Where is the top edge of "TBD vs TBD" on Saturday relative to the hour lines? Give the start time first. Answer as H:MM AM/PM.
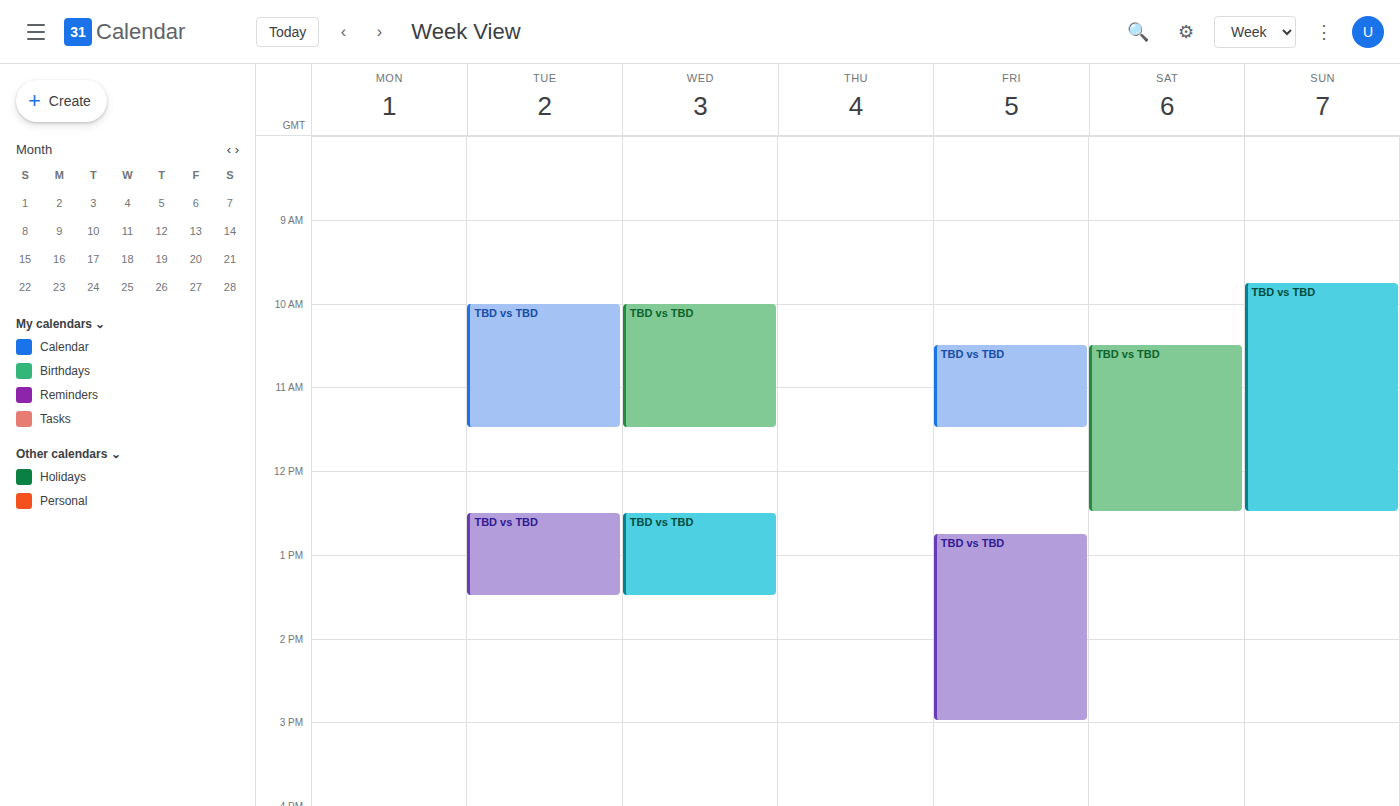
10:30 AM -- halfway between the 10 AM and 11 AM lines.